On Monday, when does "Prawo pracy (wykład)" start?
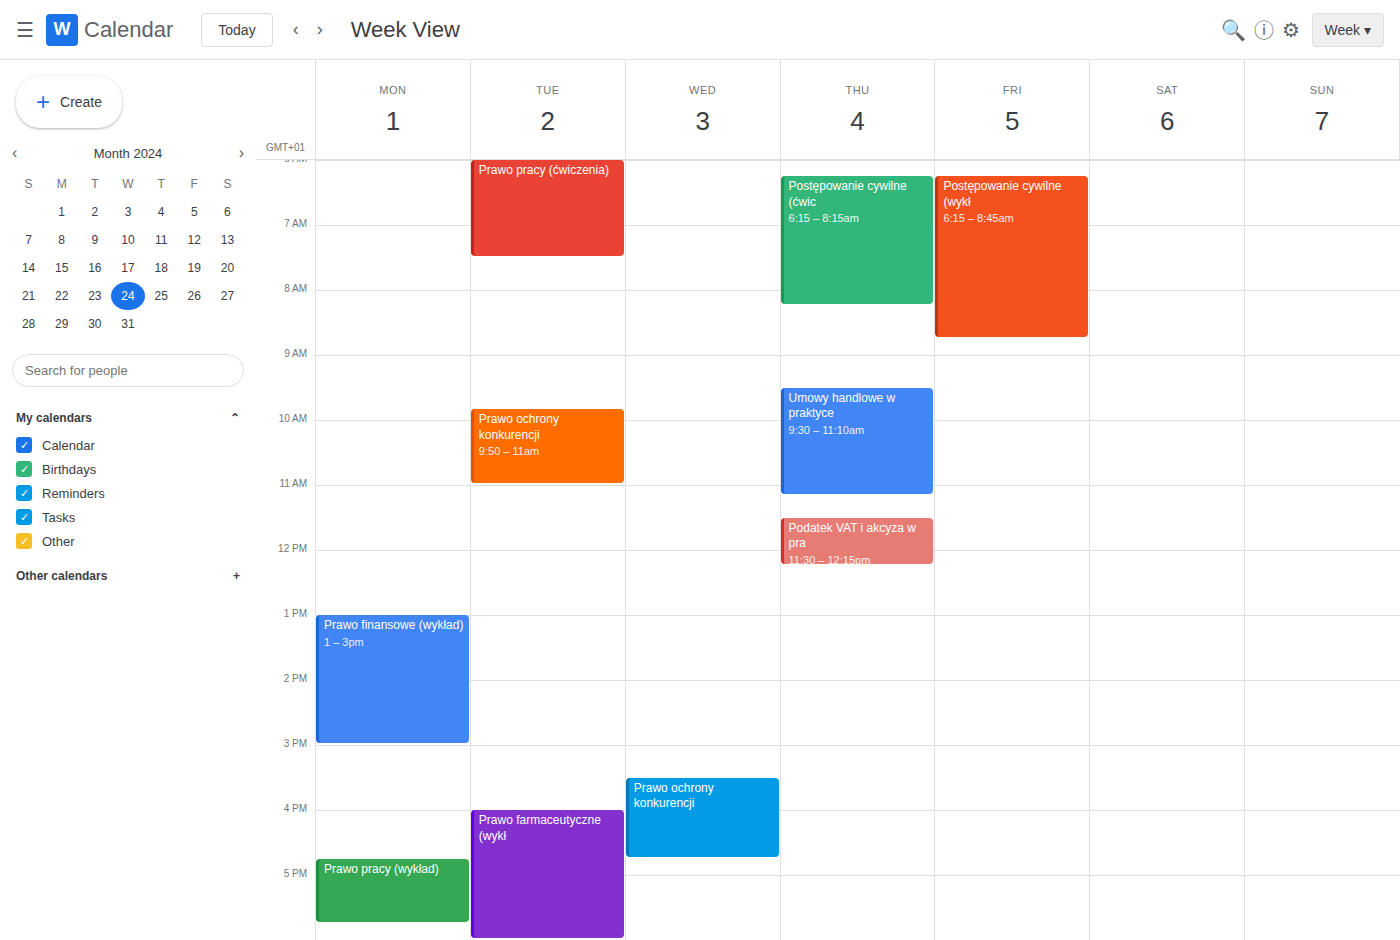
4:45 PM